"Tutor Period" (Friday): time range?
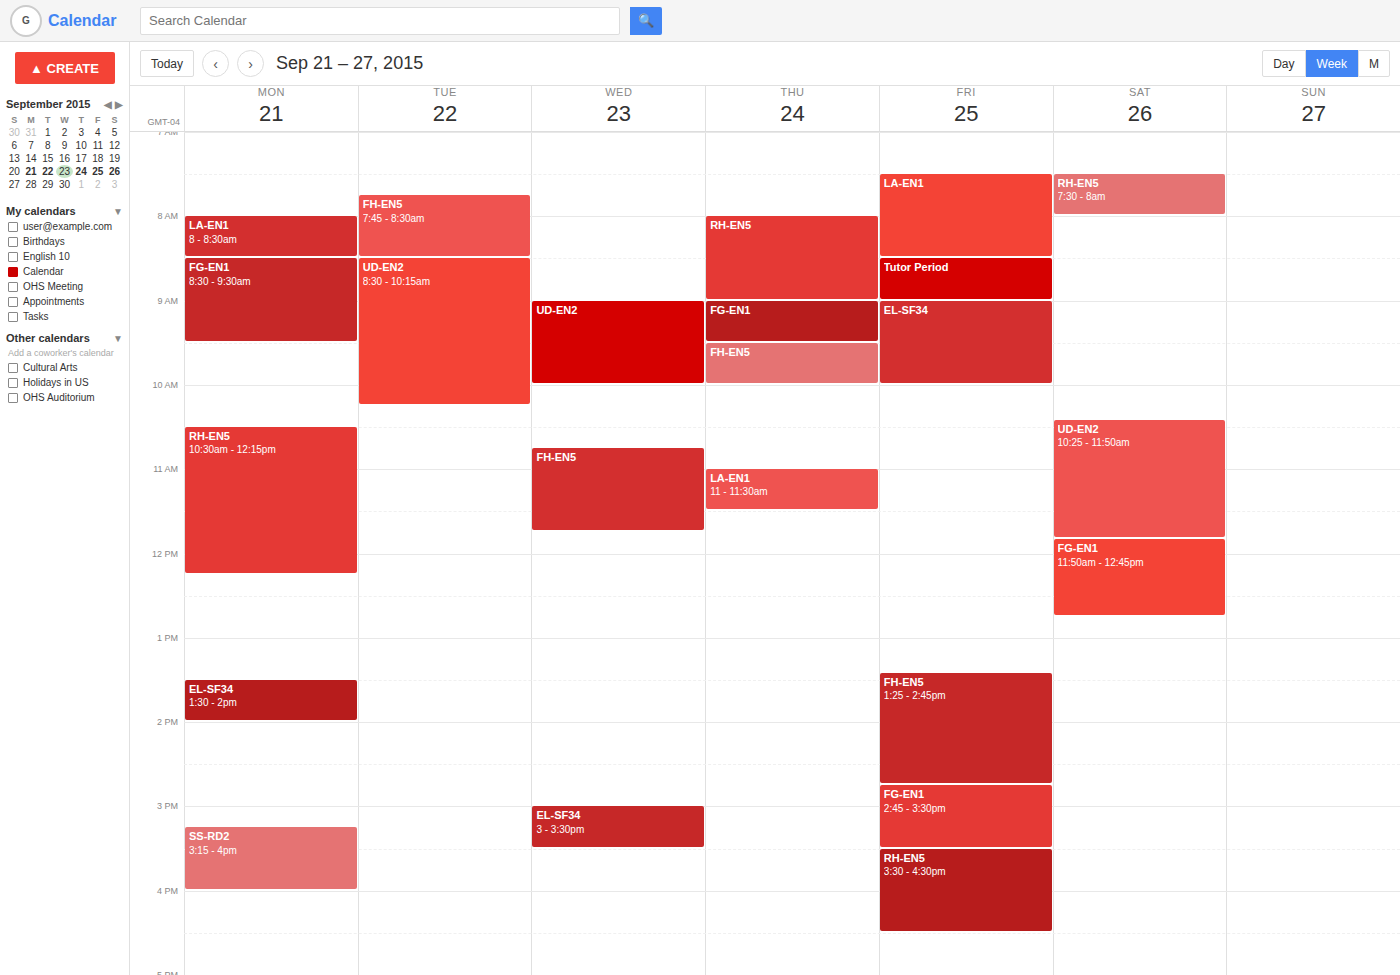
08:30 to 09:00